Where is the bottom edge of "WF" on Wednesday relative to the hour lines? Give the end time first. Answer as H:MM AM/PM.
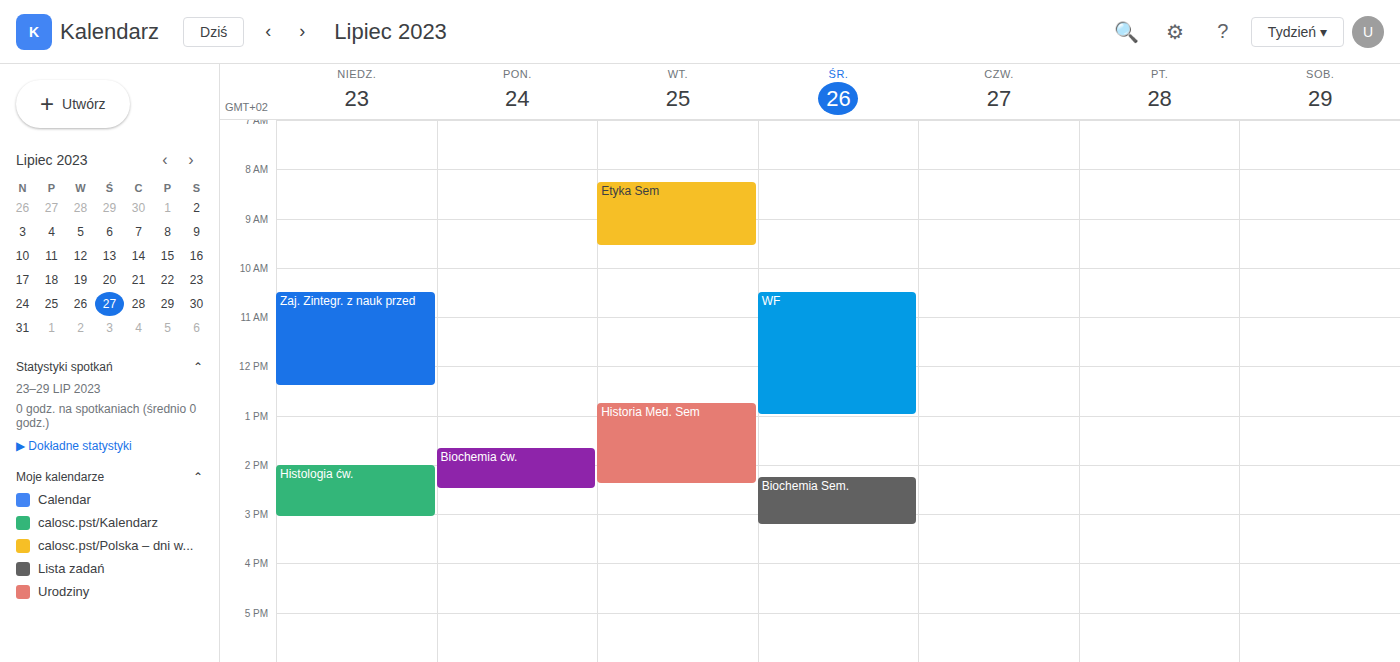
1:00 PM -- exactly on the 1 PM line.